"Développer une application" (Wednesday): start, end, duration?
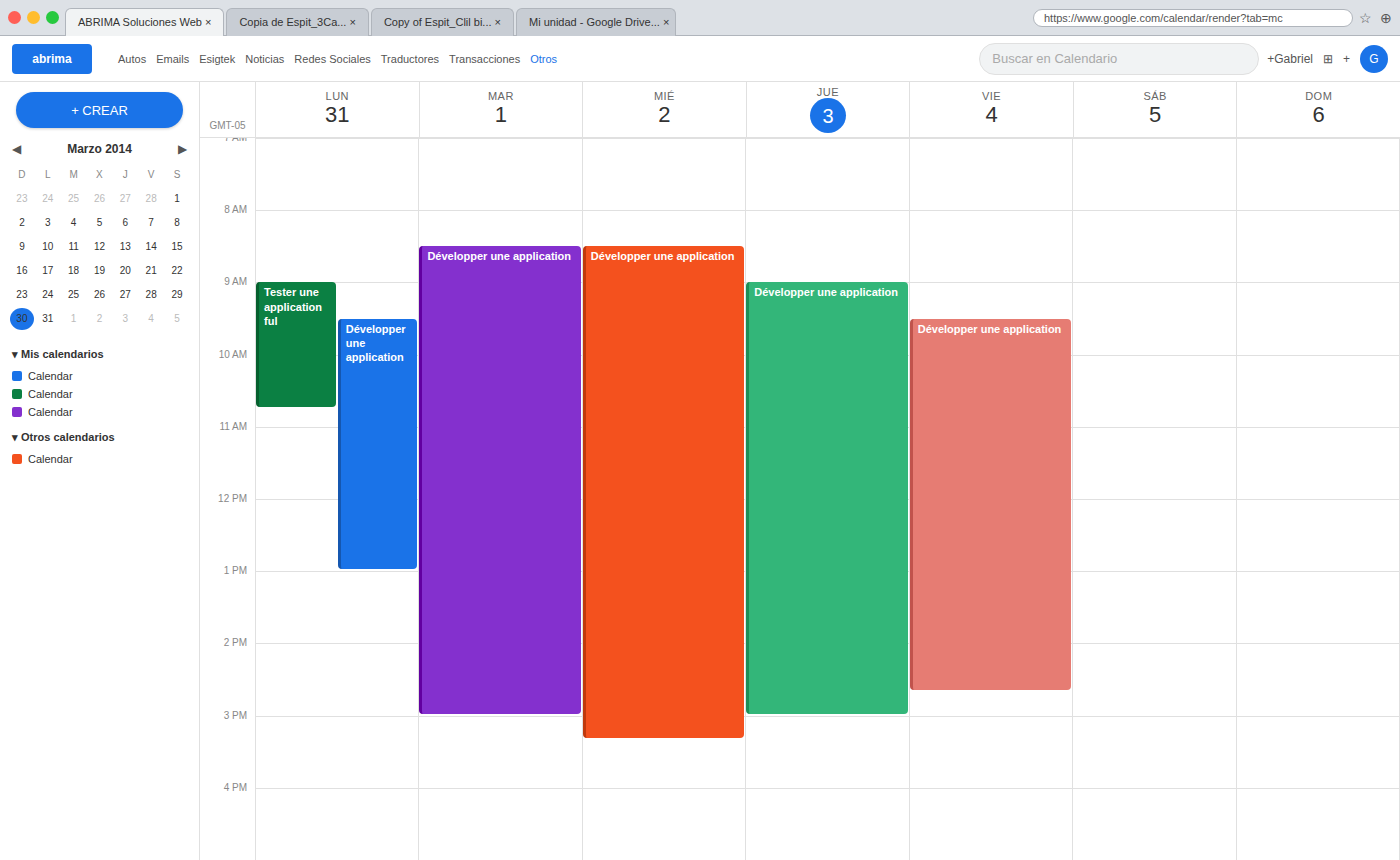
8:30 AM to 3:20 PM, 6 hours 50 minutes